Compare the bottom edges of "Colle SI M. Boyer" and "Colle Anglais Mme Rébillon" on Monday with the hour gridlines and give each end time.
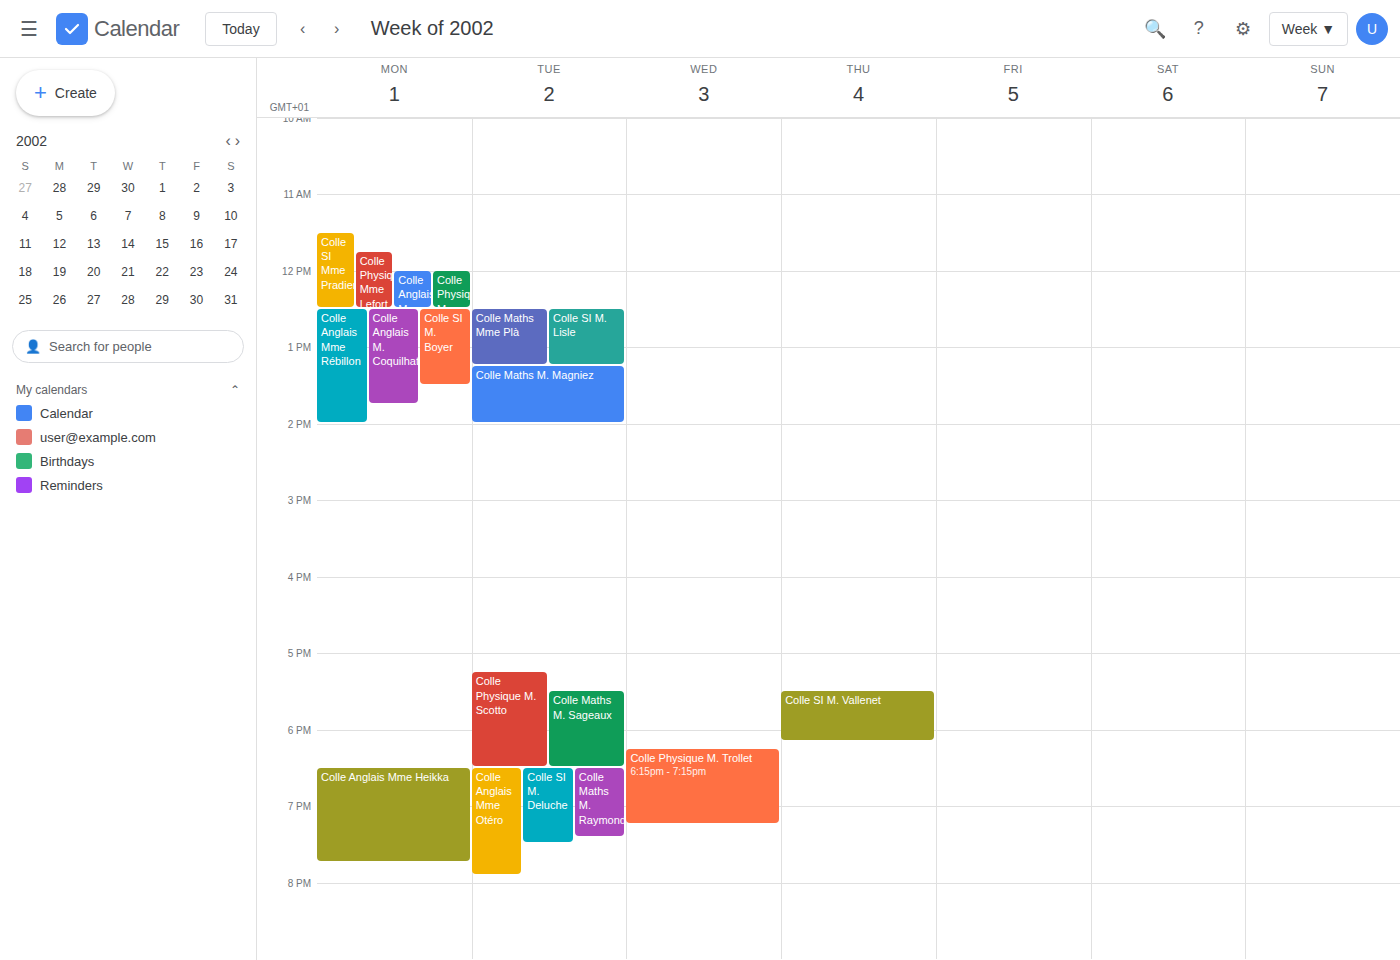
"Colle SI M. Boyer": 1:30 PM, halfway between the 1 PM and 2 PM lines. "Colle Anglais Mme Rébillon": 2:00 PM, exactly on the 2 PM line.